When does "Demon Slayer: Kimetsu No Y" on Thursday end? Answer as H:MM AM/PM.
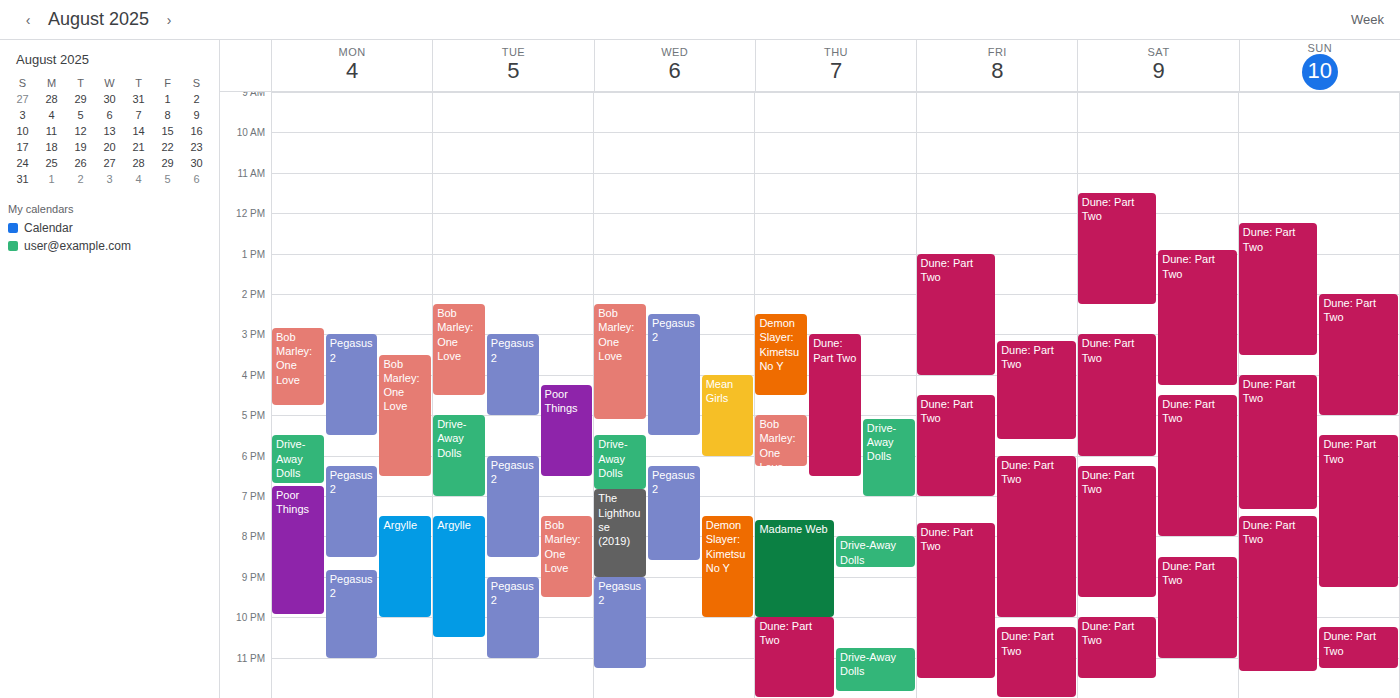
4:30 PM